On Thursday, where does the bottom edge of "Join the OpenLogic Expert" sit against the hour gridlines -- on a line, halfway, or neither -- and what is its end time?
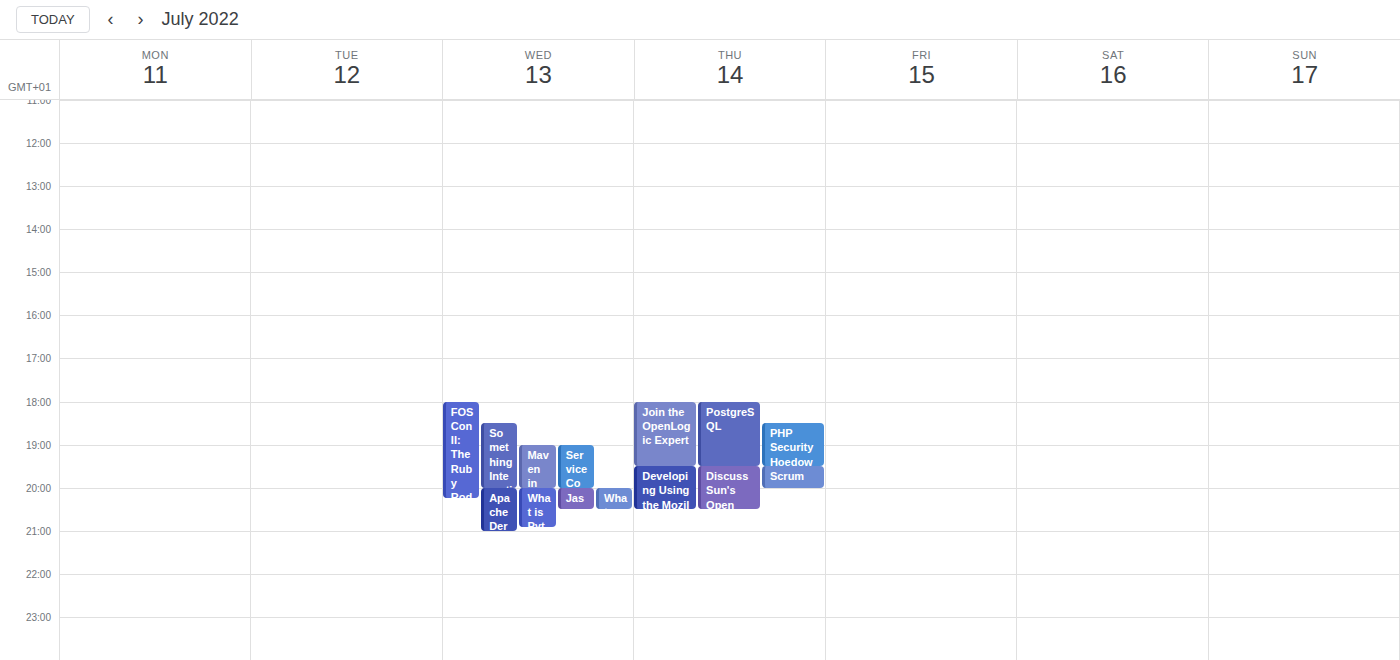
7:30 PM -- halfway between the 7 PM and 8 PM lines.